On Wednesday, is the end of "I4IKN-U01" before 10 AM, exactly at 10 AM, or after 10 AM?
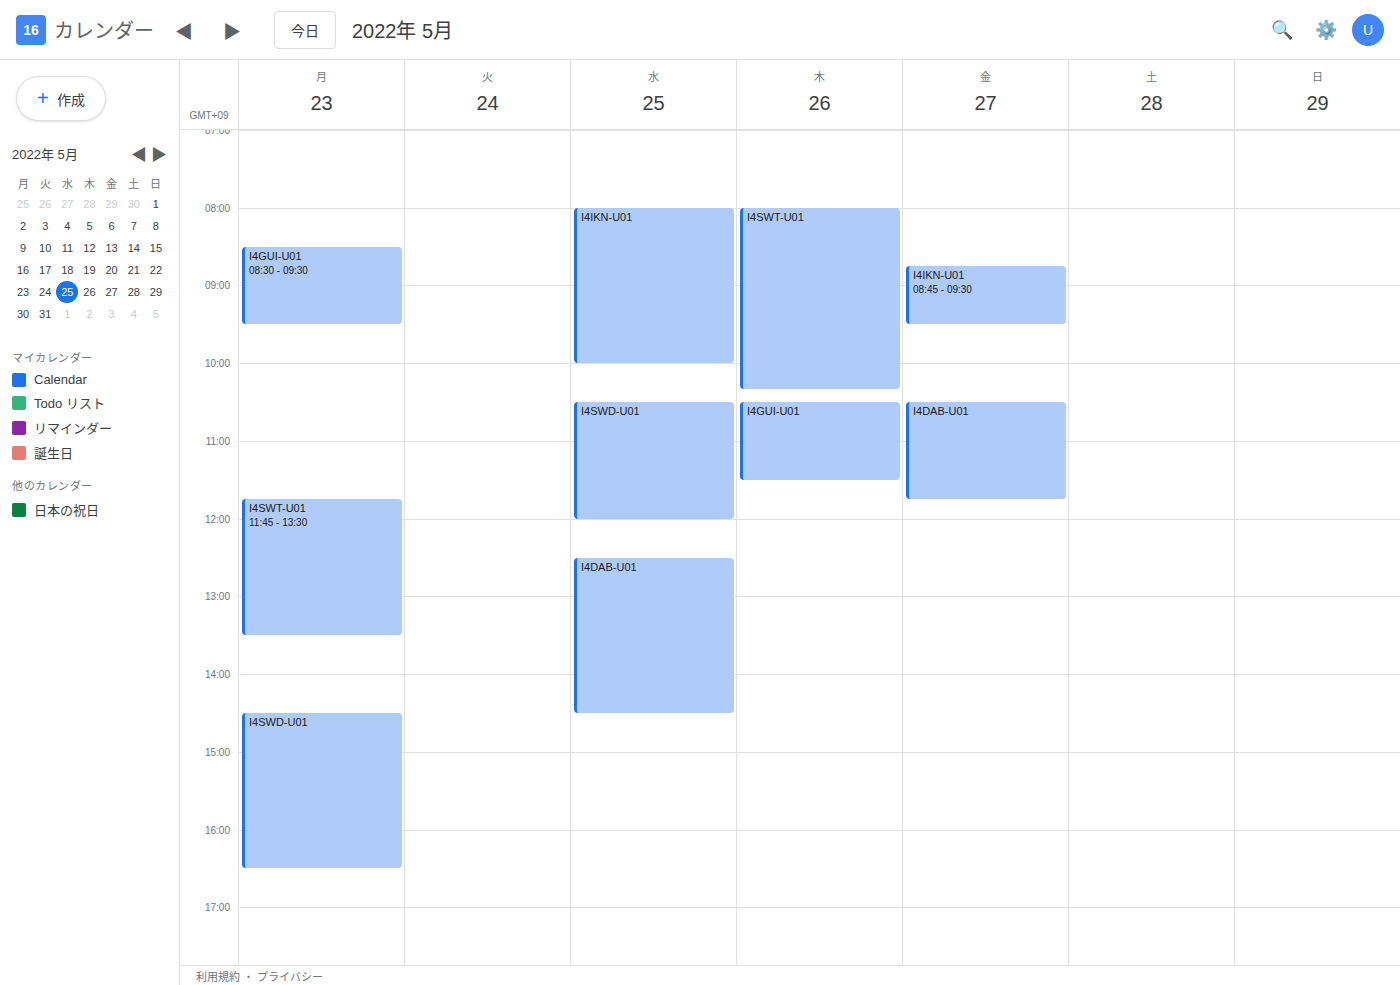
10:00 AM -- exactly at 10 AM, on the 10 AM line.